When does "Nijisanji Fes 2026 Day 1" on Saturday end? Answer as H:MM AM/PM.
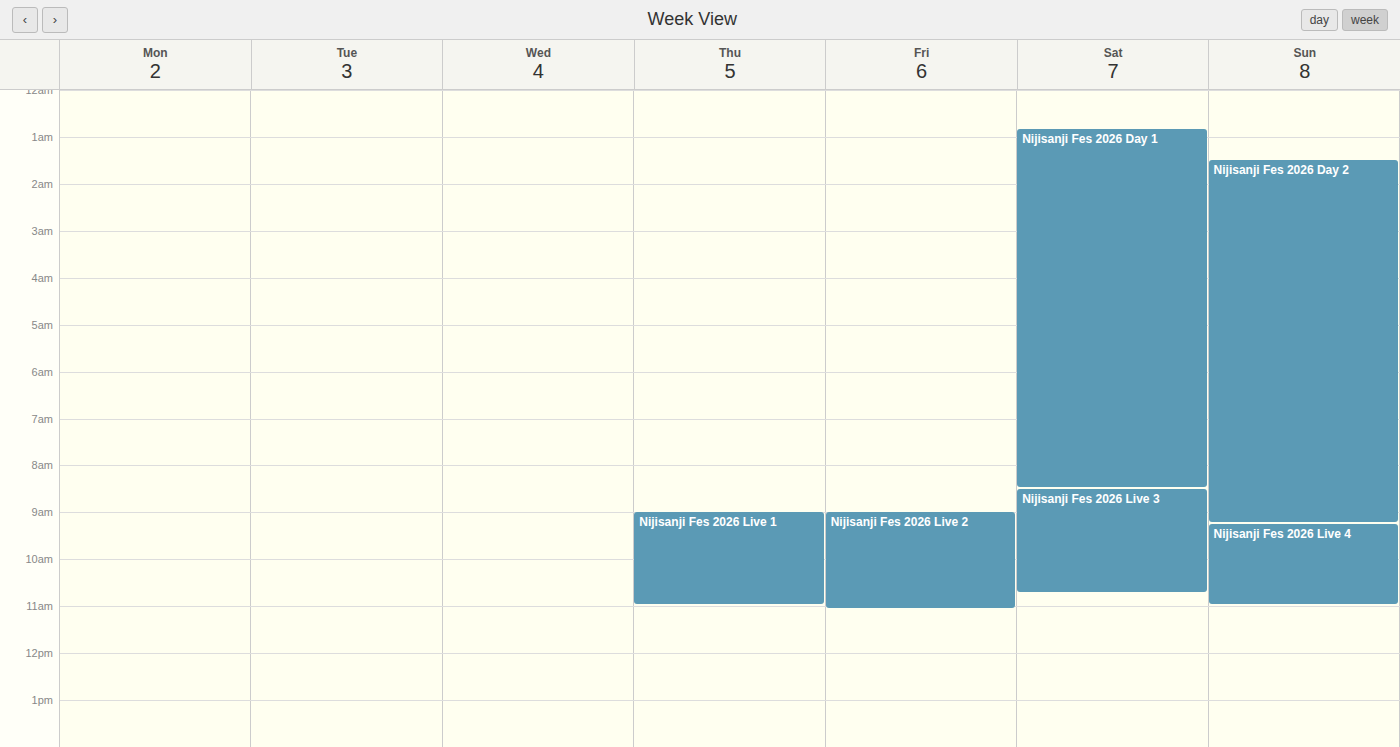
8:30 AM